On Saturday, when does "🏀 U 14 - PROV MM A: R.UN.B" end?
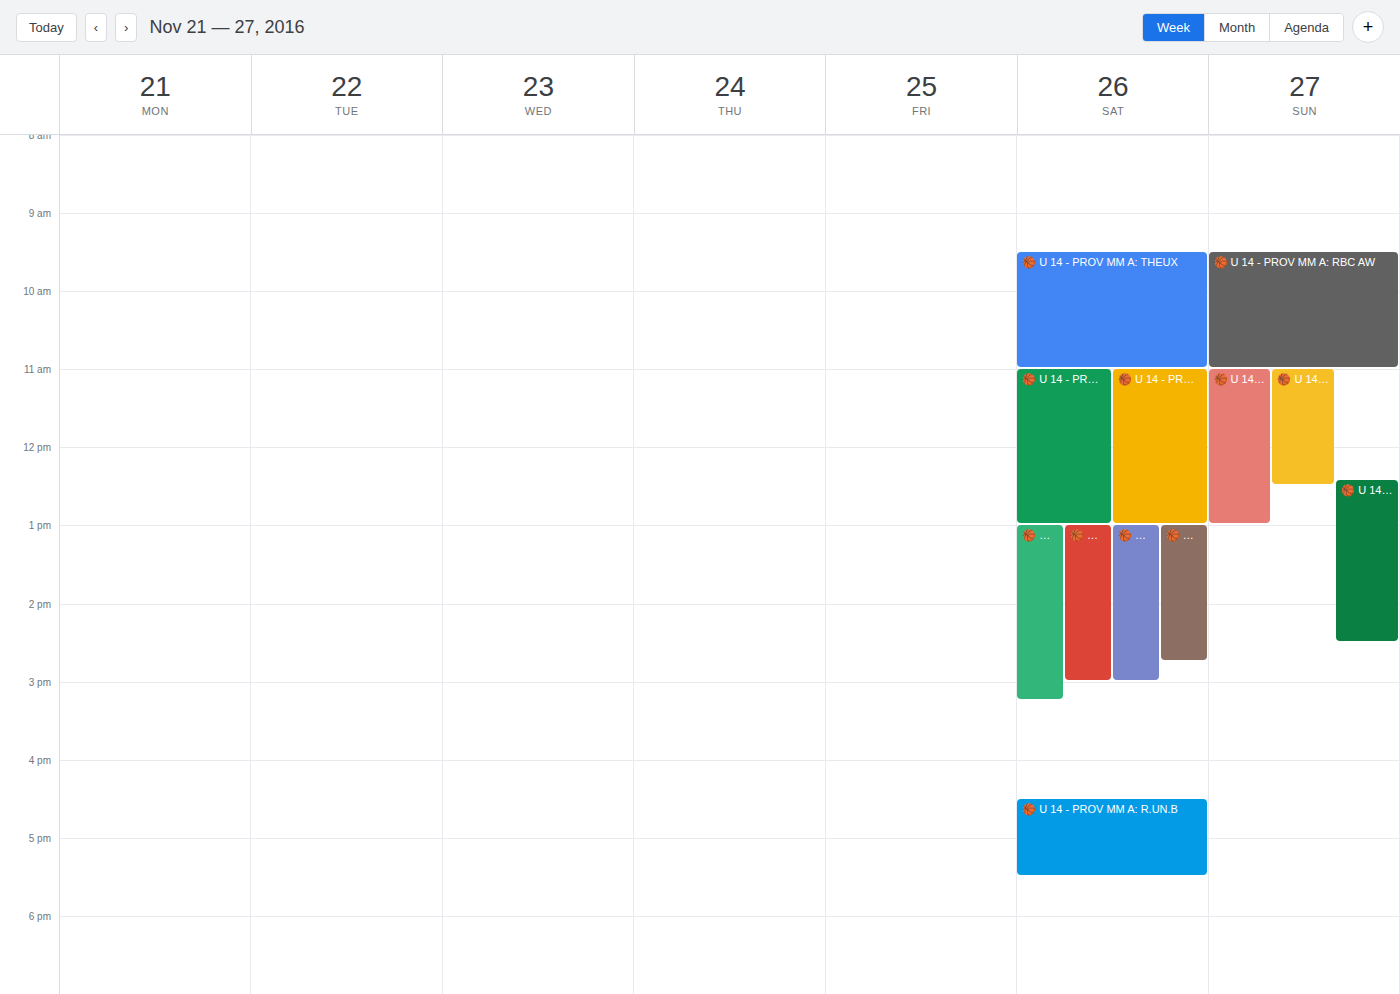
5:30 PM